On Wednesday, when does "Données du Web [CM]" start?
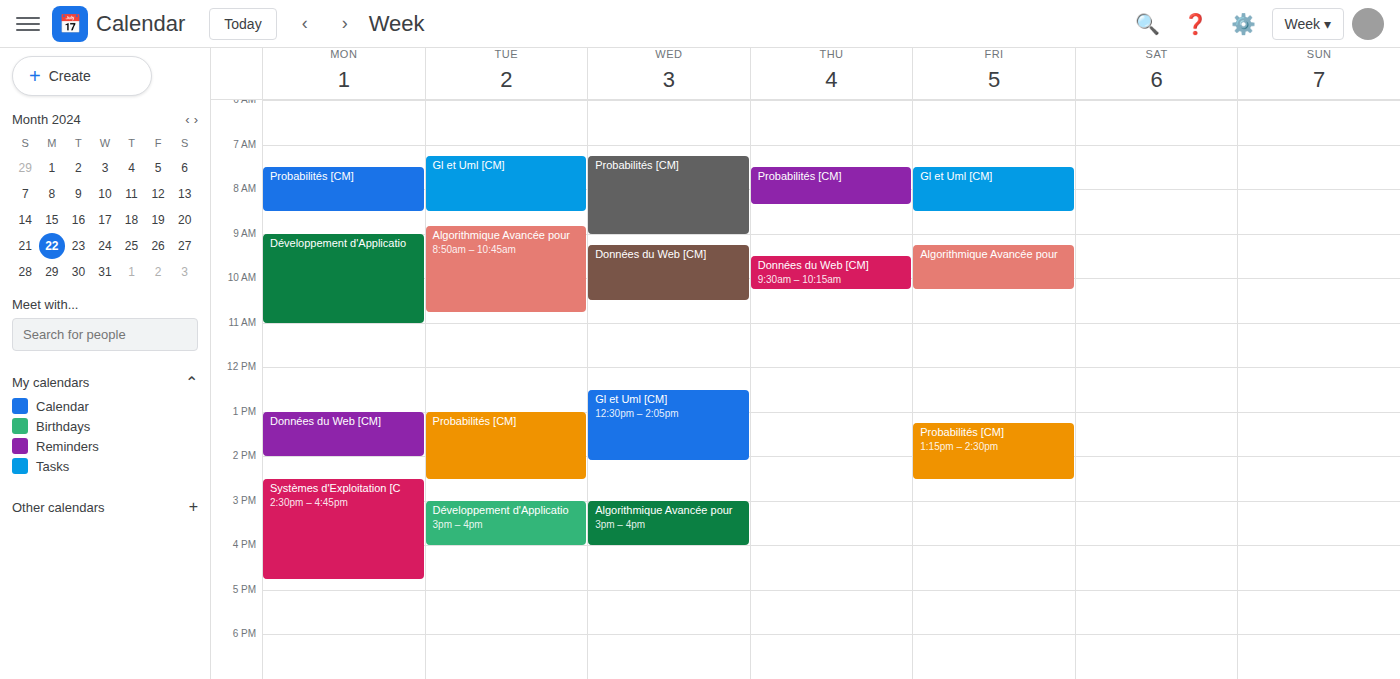
09:15